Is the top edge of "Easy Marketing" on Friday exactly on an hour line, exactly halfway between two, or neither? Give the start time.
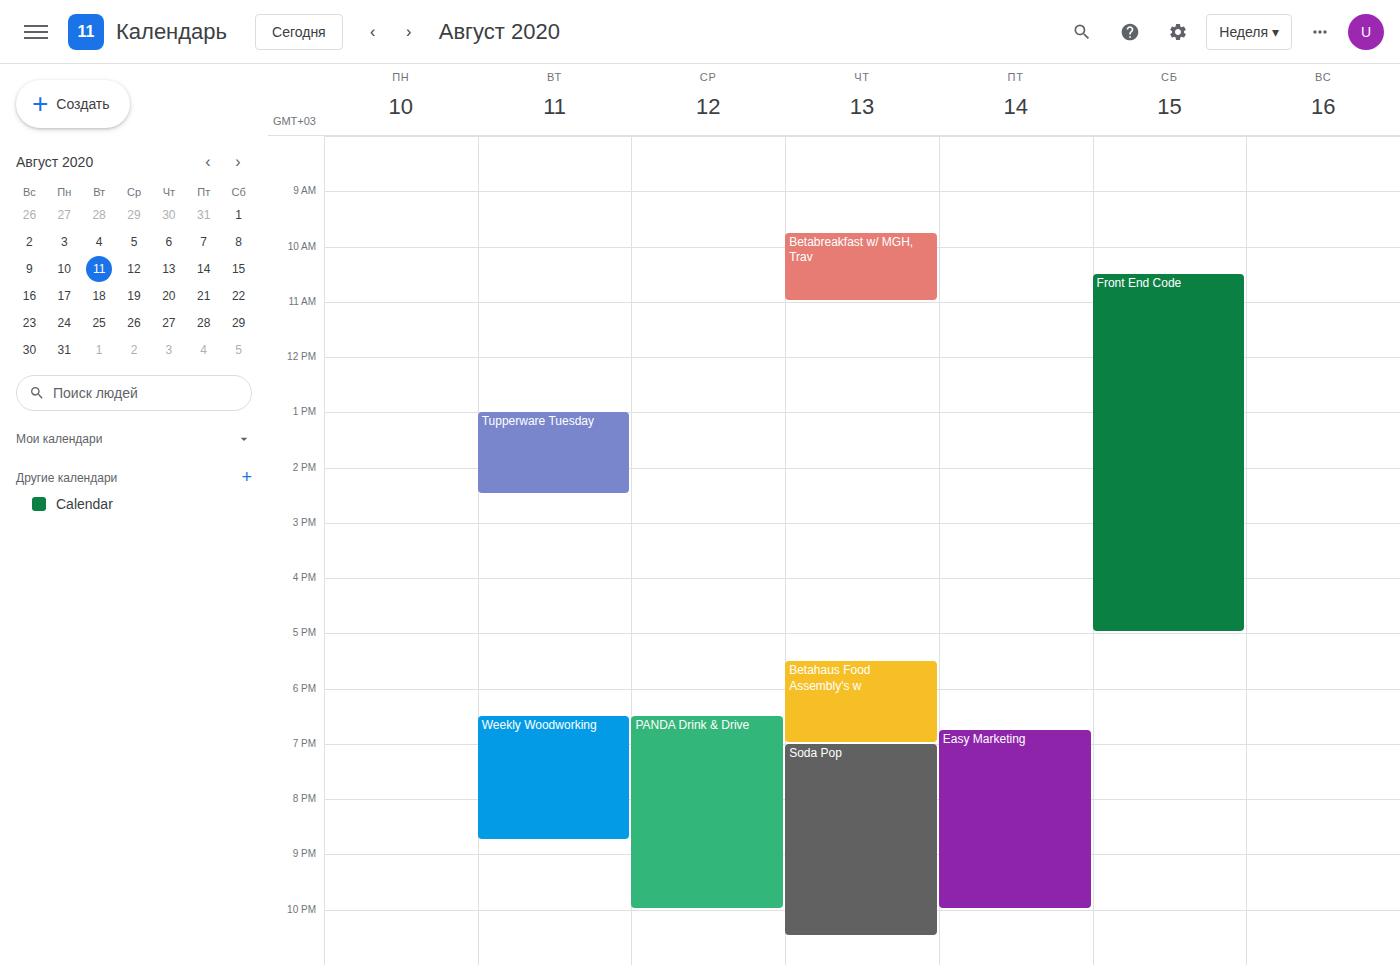
6:45 PM -- neither: three quarters of the way from the 6 PM line to the 7 PM line.